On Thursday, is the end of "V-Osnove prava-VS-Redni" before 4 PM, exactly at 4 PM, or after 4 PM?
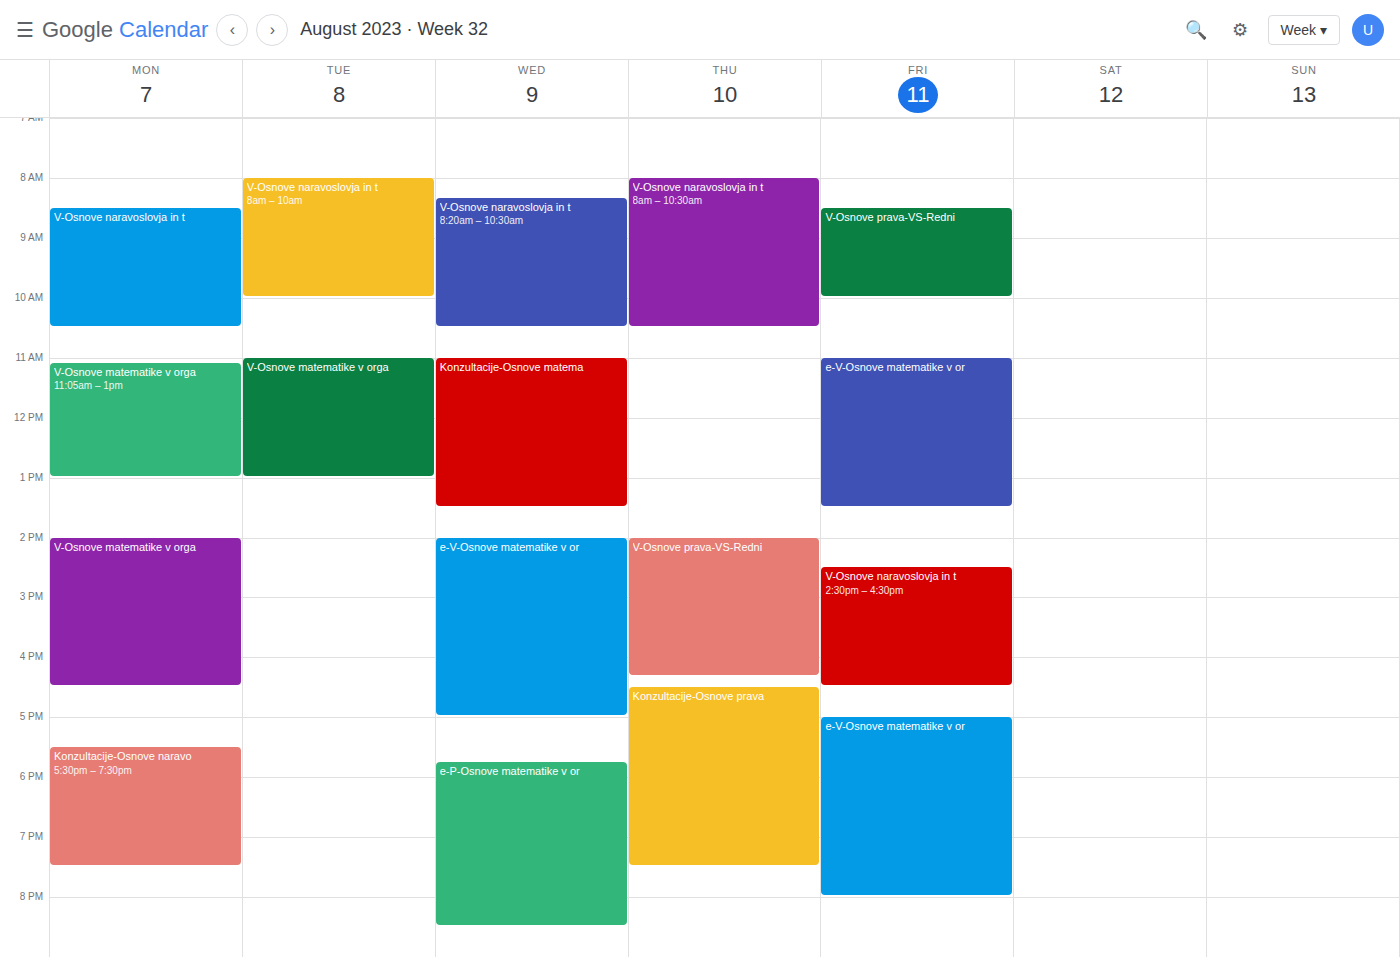
4:20 PM -- after 4 PM, 20 minutes below the 4 PM line.